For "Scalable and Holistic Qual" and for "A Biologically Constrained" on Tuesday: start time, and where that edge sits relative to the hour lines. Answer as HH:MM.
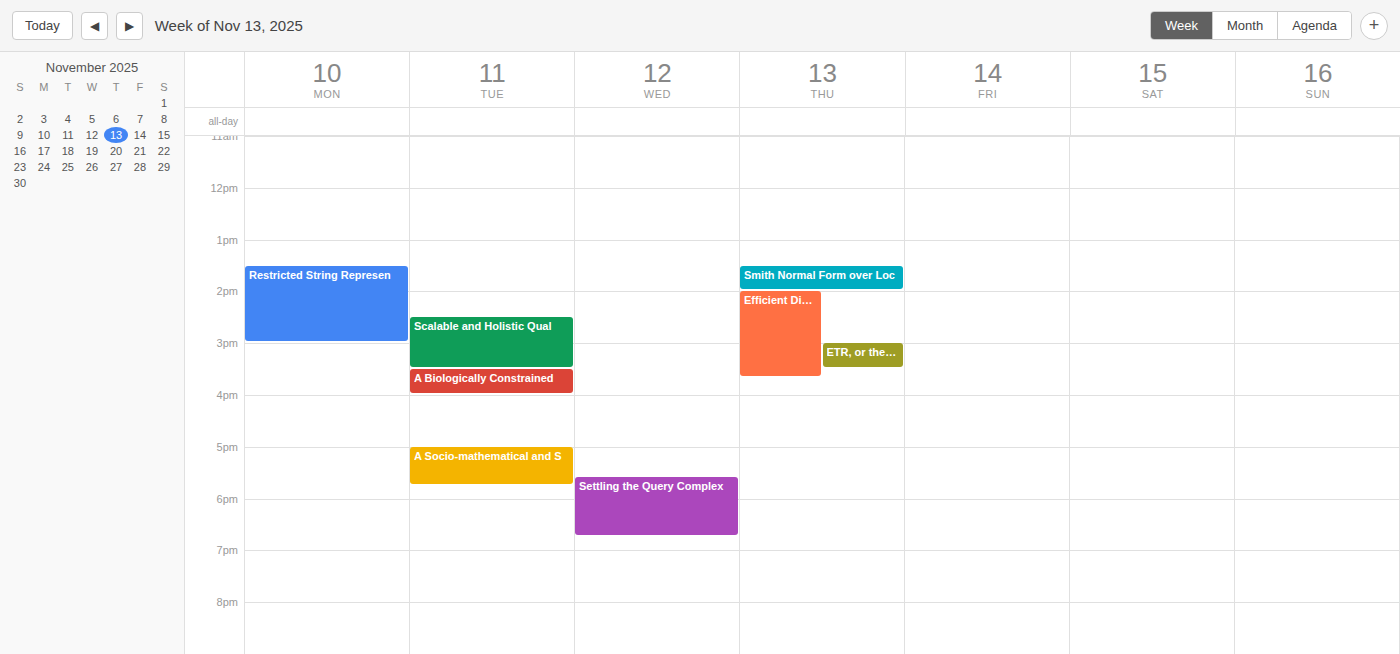
"Scalable and Holistic Qual": 14:30, halfway between the 14:00 and 15:00 lines. "A Biologically Constrained": 15:30, halfway between the 15:00 and 16:00 lines.